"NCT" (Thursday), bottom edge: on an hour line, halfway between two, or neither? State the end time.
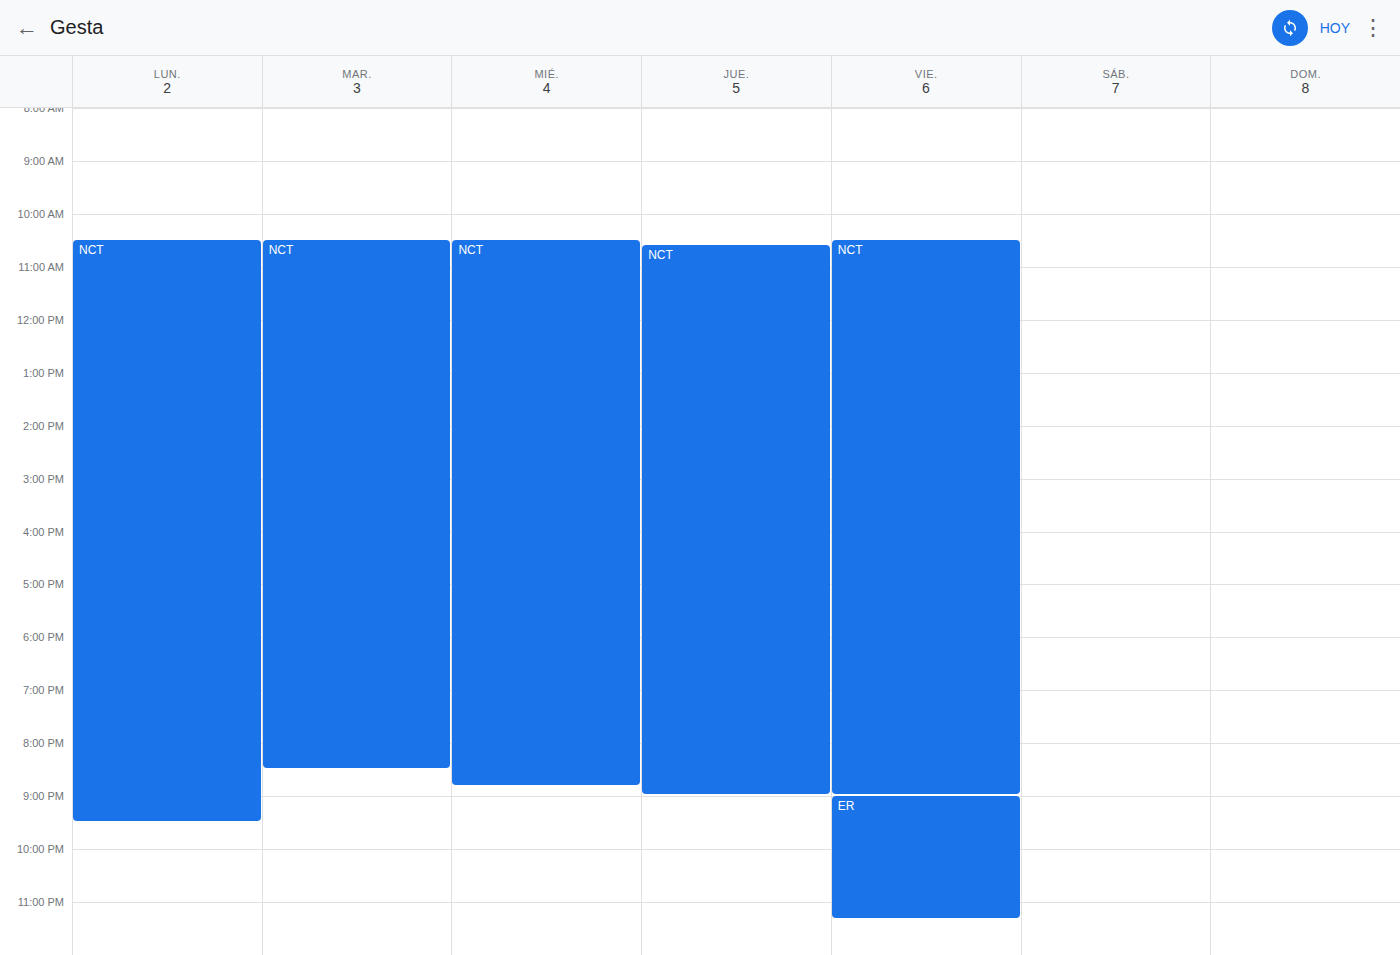
9:00 PM -- exactly on the 9 PM line.